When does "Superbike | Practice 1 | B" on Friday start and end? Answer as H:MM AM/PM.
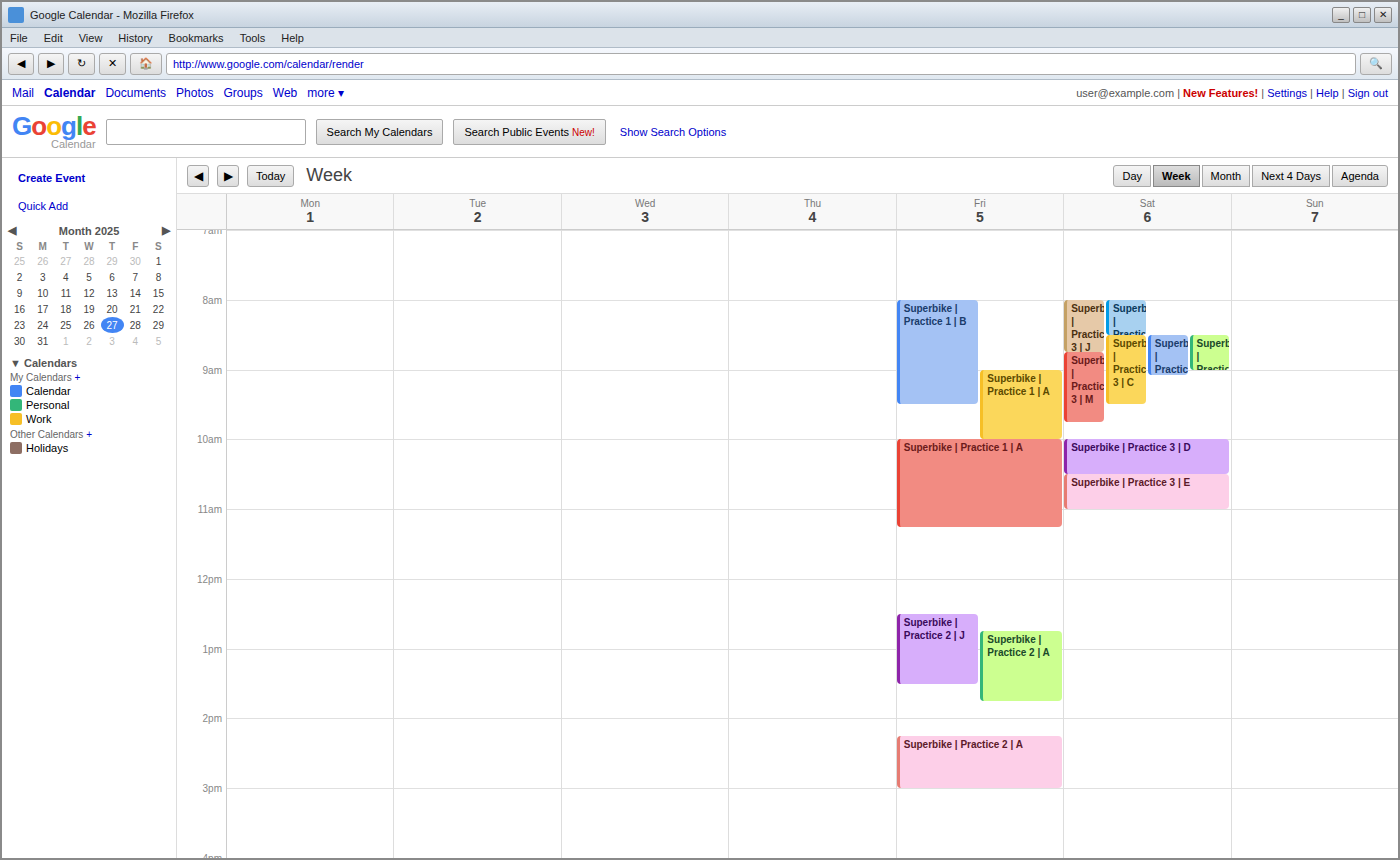
8:00 AM to 9:30 AM